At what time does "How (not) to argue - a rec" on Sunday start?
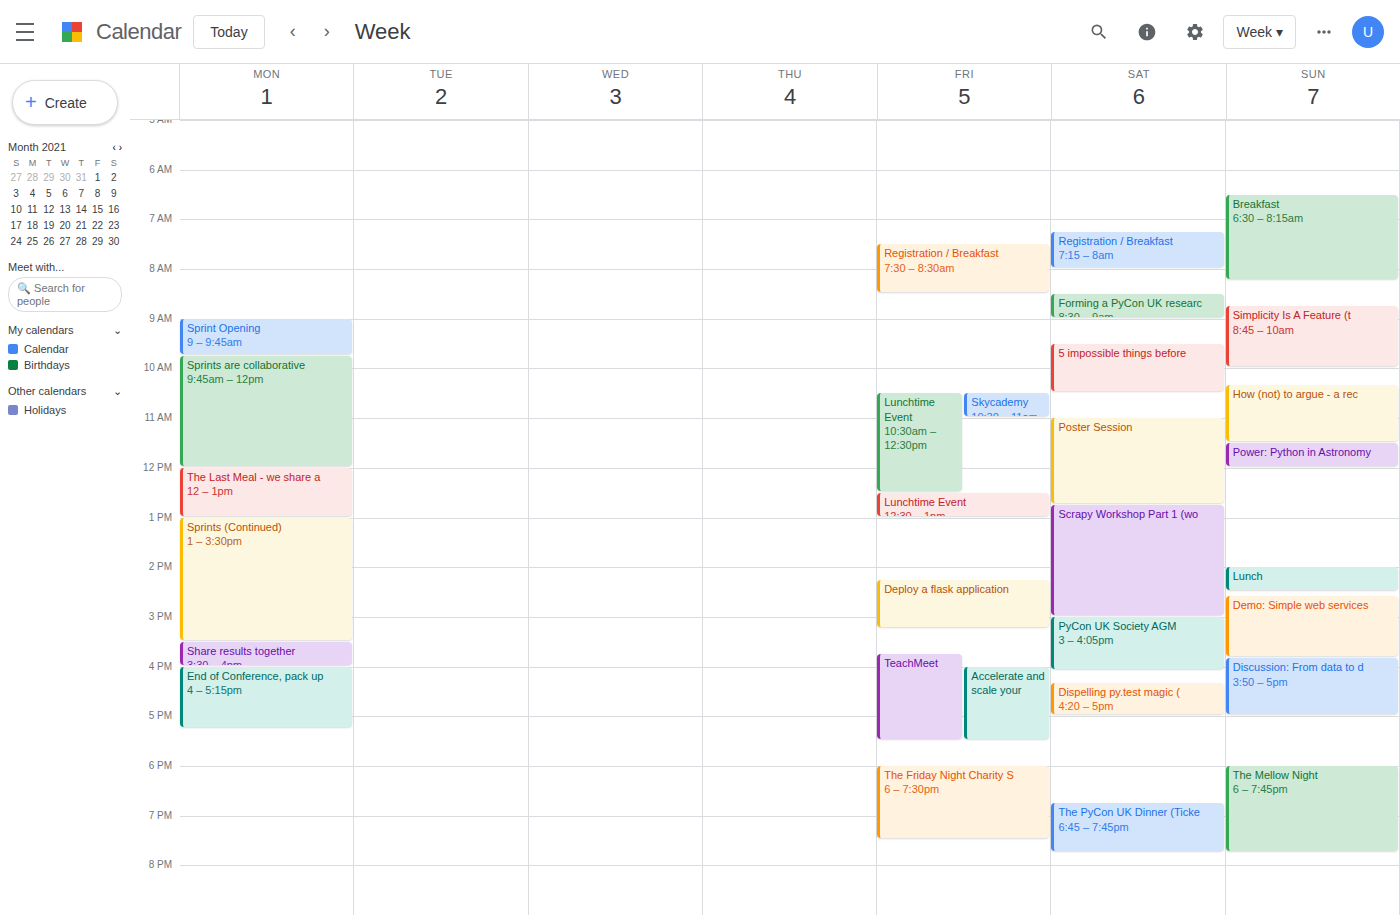
10:20 AM